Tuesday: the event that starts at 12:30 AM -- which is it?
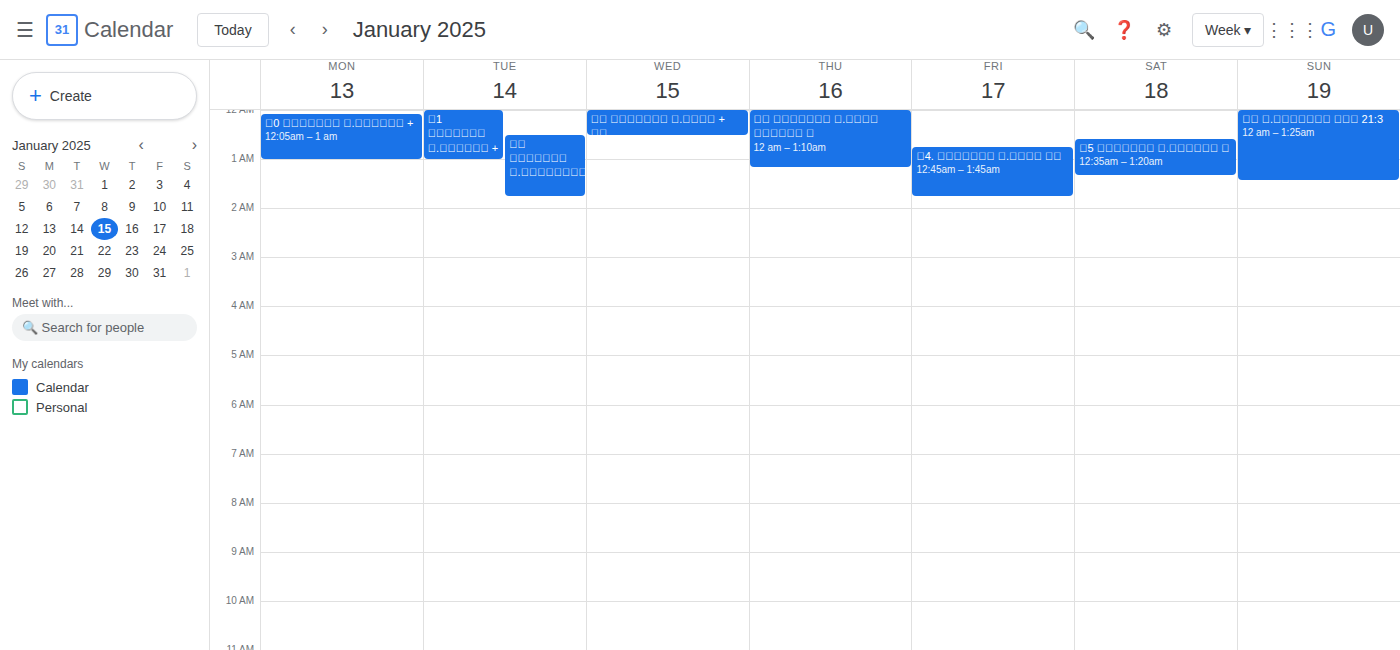
"గో పుష్యము బ.త్రయోదశి"